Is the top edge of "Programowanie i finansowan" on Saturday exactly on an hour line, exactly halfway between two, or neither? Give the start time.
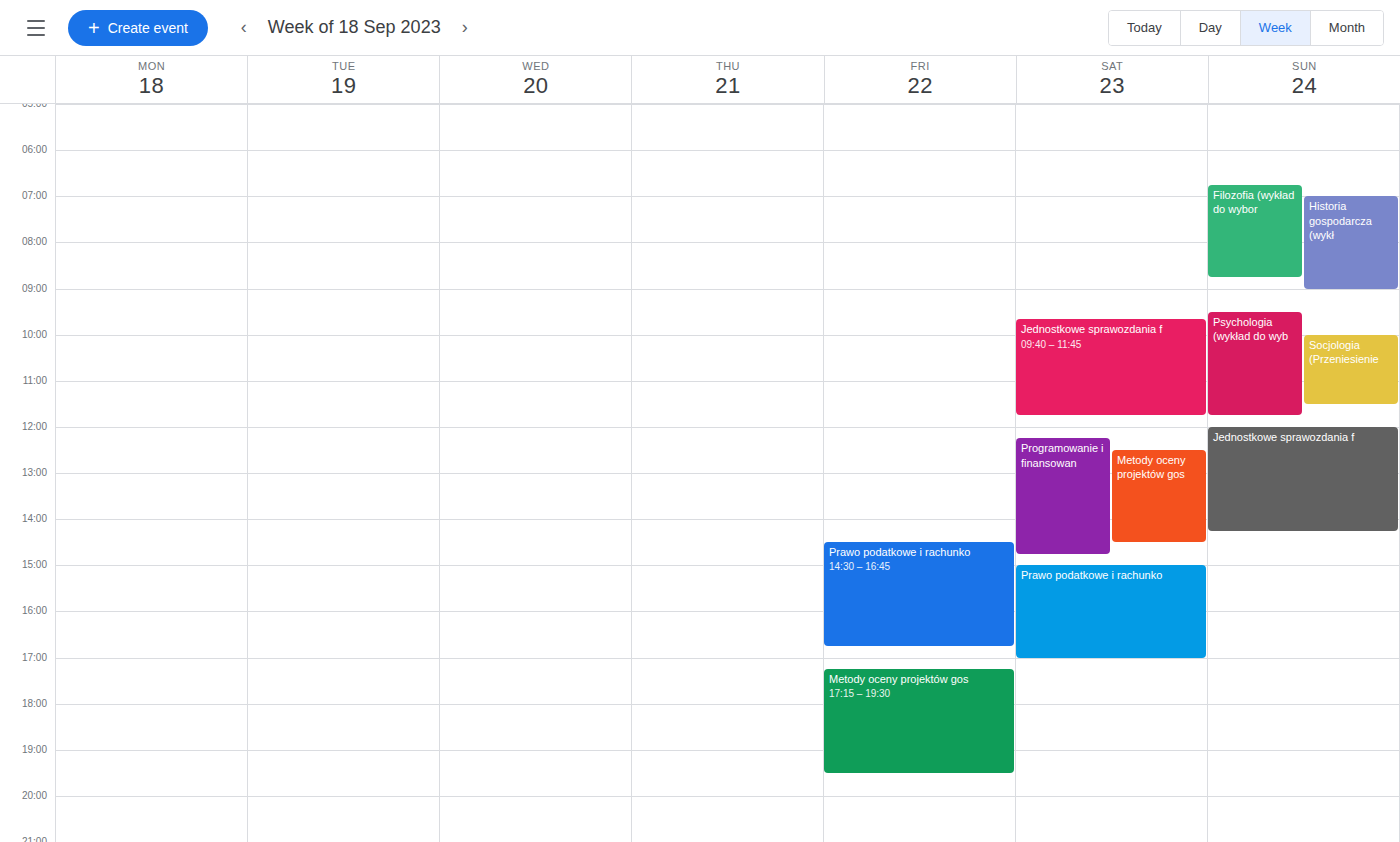
12:15 PM -- neither: a quarter of the way from the 12 PM line to the 1 PM line.